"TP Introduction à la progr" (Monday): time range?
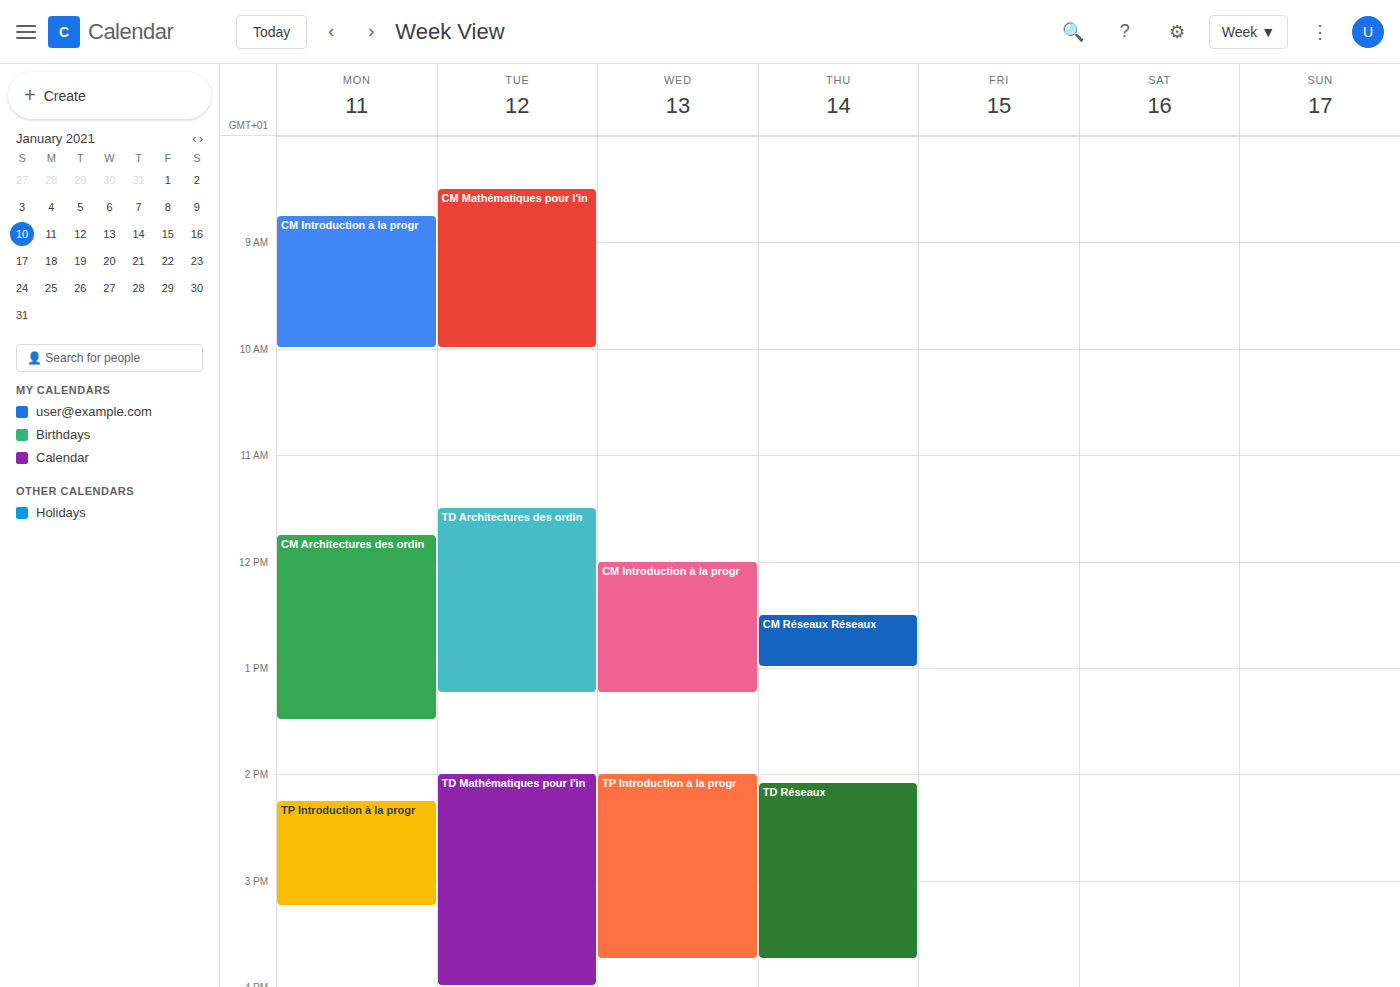
2:15 PM to 3:15 PM